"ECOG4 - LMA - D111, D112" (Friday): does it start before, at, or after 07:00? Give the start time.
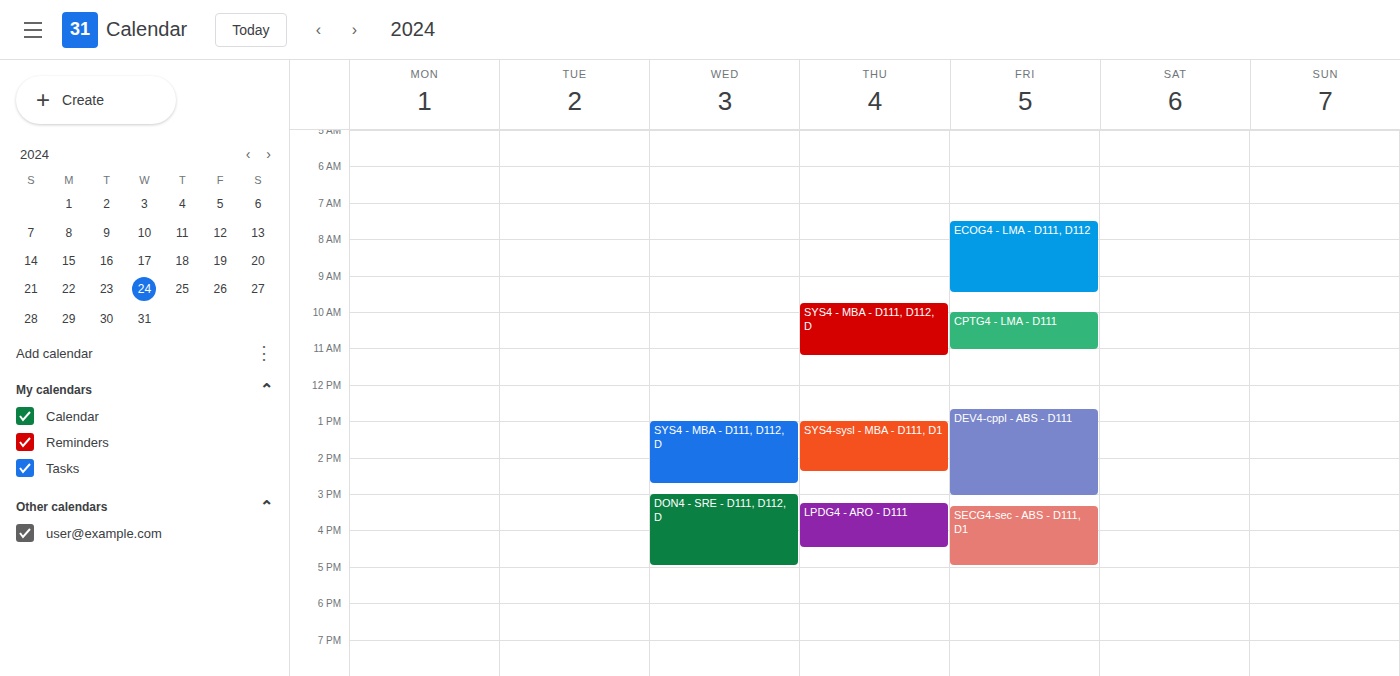
07:30 -- after 07:00, 30 minutes below the 07:00 line.